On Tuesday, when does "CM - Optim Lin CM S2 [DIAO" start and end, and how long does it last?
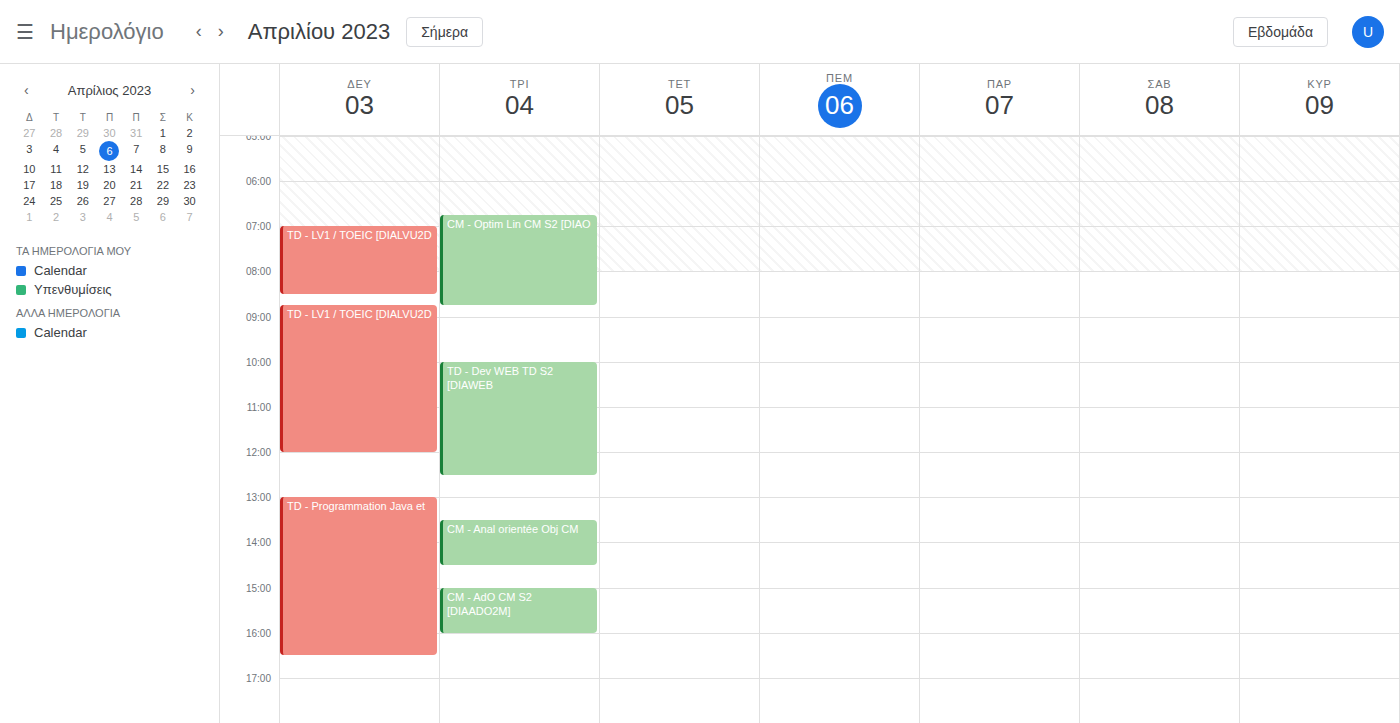
6:45 AM to 8:45 AM, 2 hours